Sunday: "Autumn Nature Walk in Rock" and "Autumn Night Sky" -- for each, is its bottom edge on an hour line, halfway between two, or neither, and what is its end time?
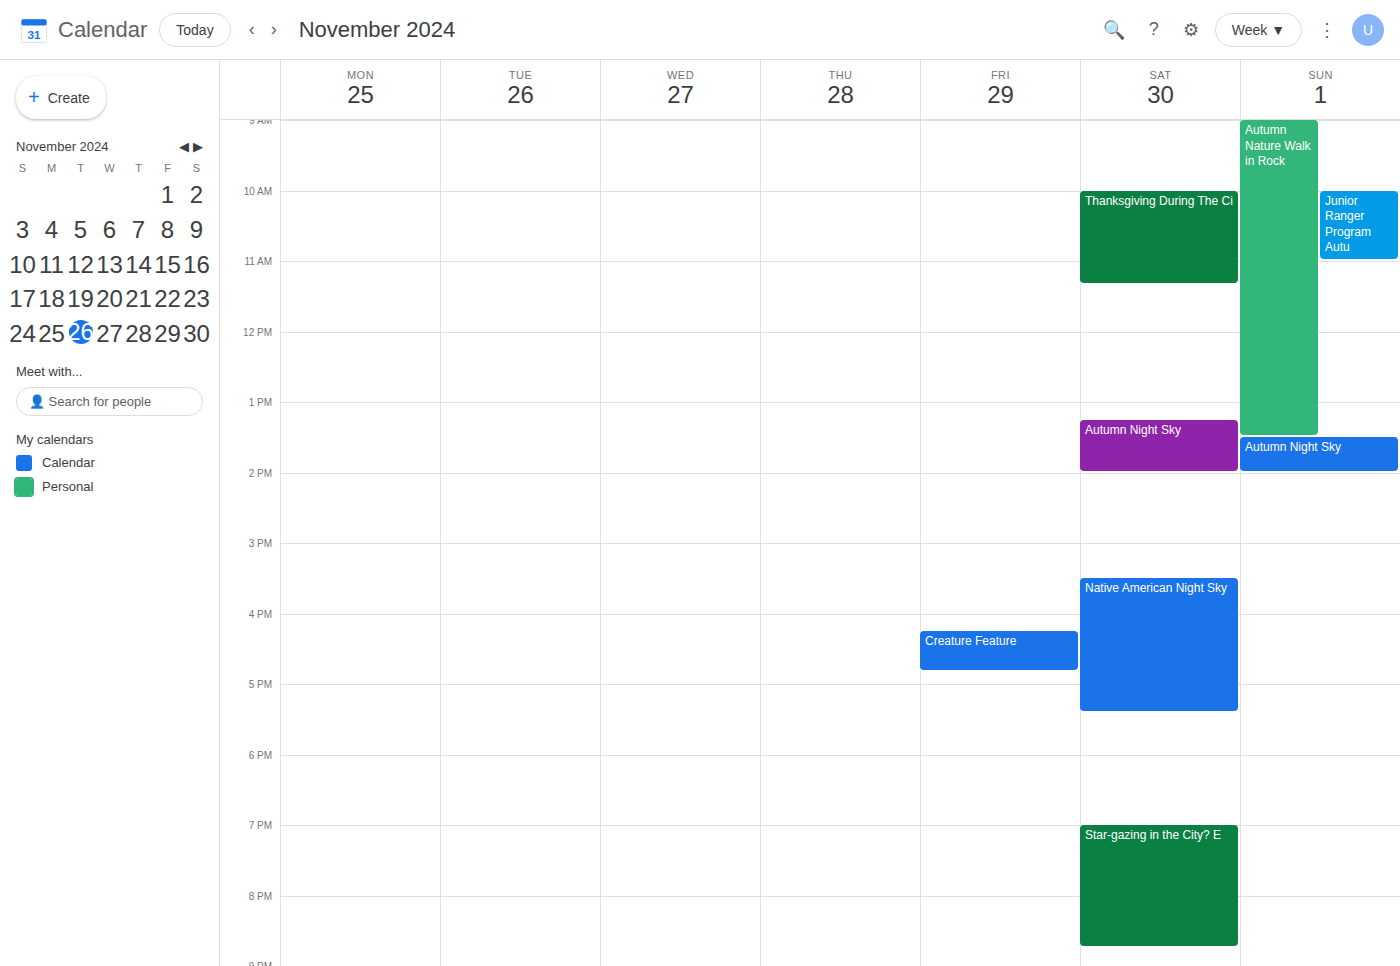
"Autumn Nature Walk in Rock": 13:30, halfway between the 13:00 and 14:00 lines. "Autumn Night Sky": 14:00, exactly on the 14:00 line.